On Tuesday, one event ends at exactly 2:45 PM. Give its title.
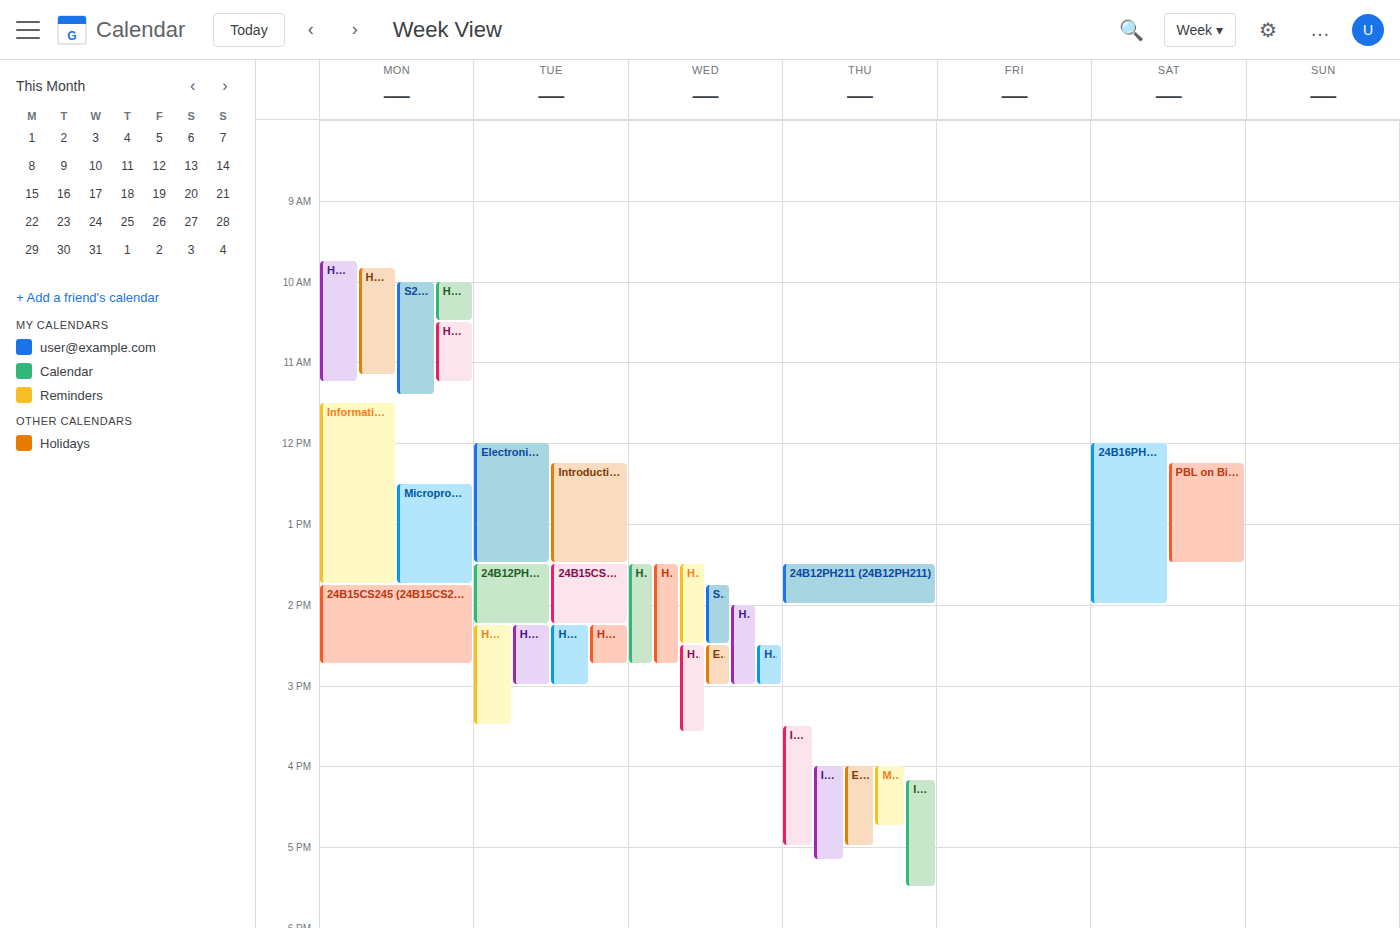
"HS435 (HS435)"